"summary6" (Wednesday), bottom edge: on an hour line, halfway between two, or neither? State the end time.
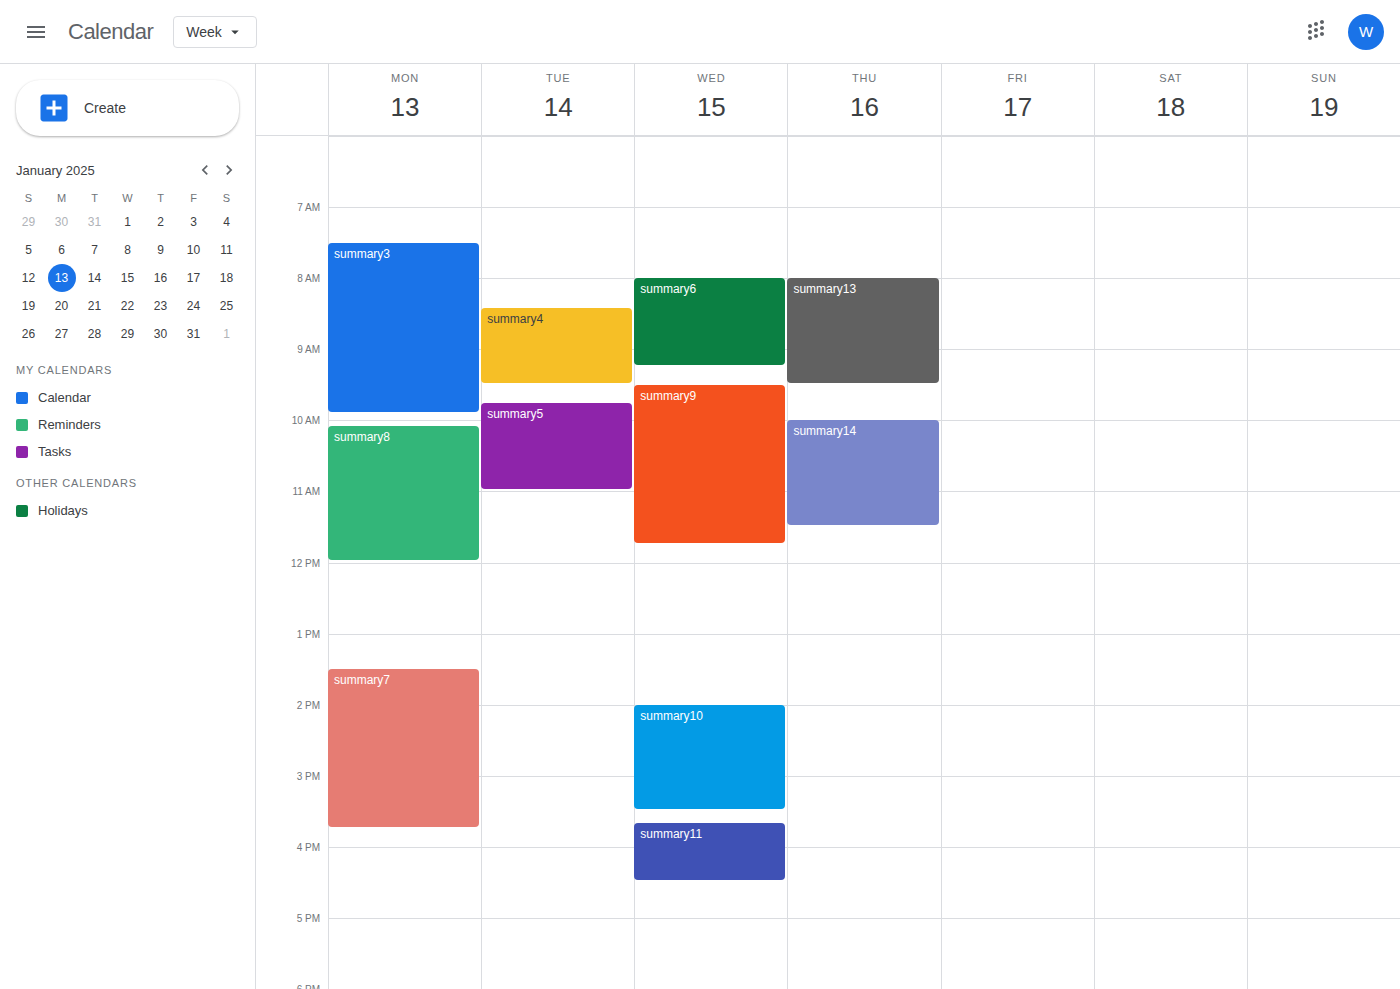
9:15 AM -- neither: a quarter of the way from the 9 AM line to the 10 AM line.